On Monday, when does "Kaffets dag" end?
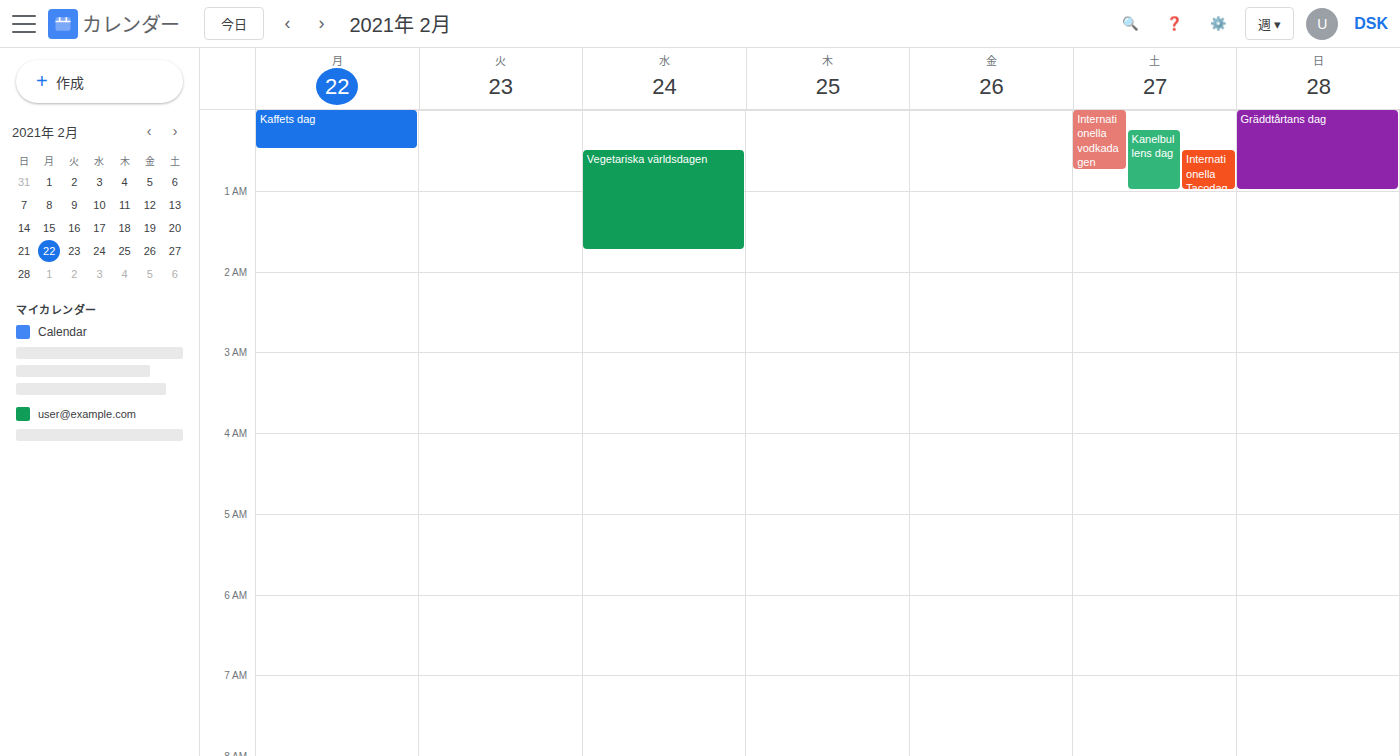
00:30